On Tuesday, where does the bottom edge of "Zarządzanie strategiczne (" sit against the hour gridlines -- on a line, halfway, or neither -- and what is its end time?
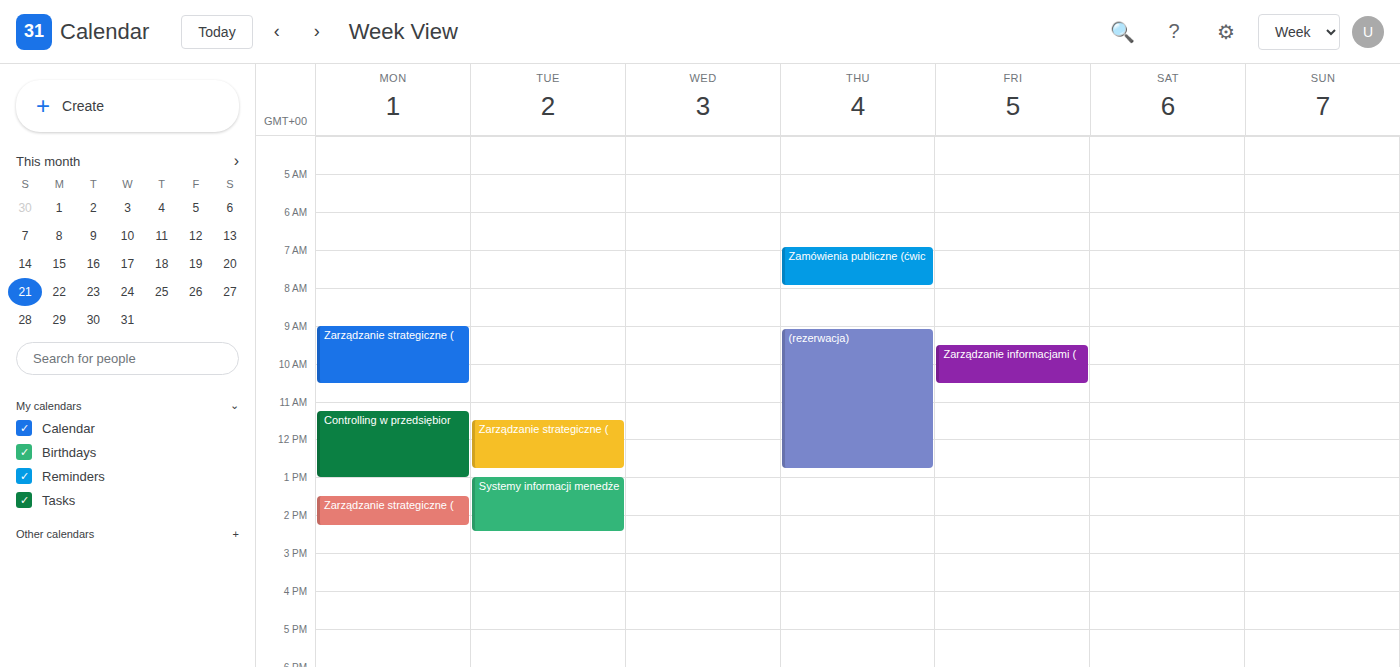
12:45 PM -- neither: three quarters of the way from the 12 PM line to the 1 PM line.